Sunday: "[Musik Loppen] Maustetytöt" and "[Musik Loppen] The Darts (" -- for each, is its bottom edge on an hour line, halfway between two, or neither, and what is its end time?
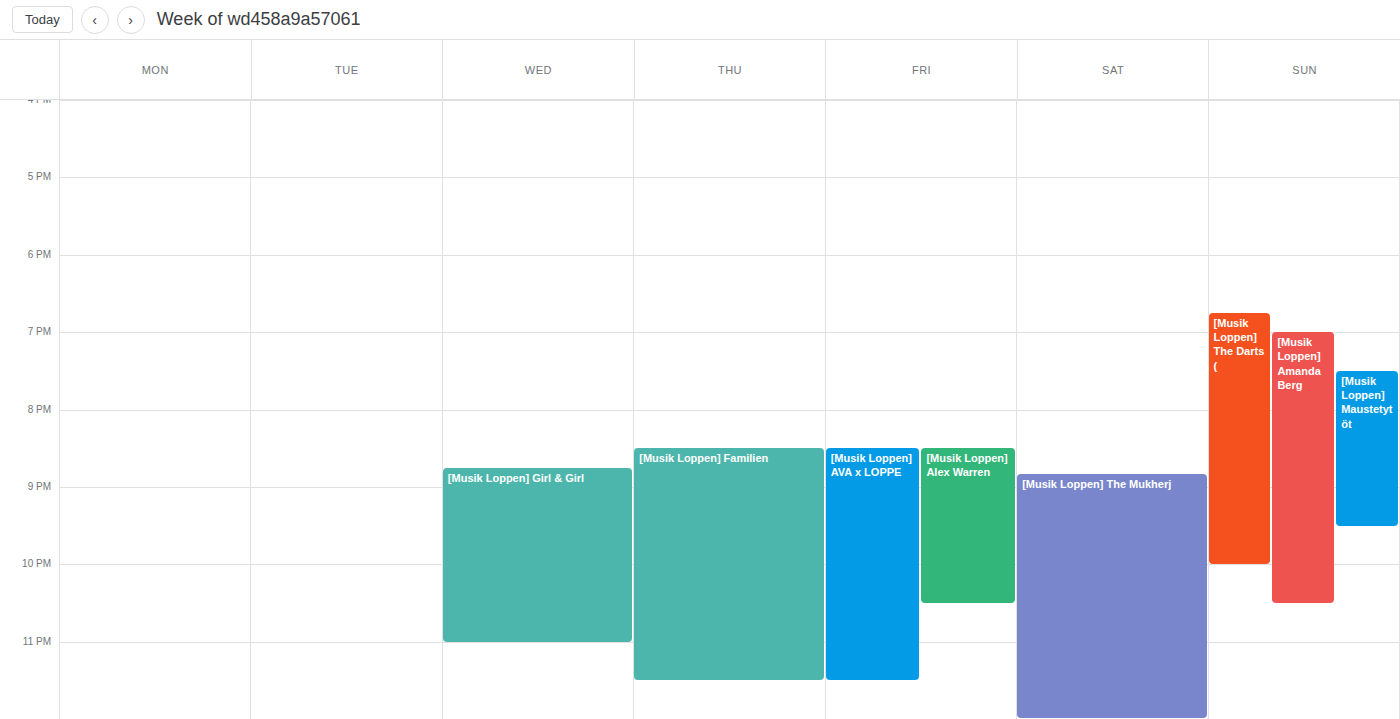
"[Musik Loppen] Maustetytöt": 9:30 PM, halfway between the 9 PM and 10 PM lines. "[Musik Loppen] The Darts (": 10:00 PM, exactly on the 10 PM line.